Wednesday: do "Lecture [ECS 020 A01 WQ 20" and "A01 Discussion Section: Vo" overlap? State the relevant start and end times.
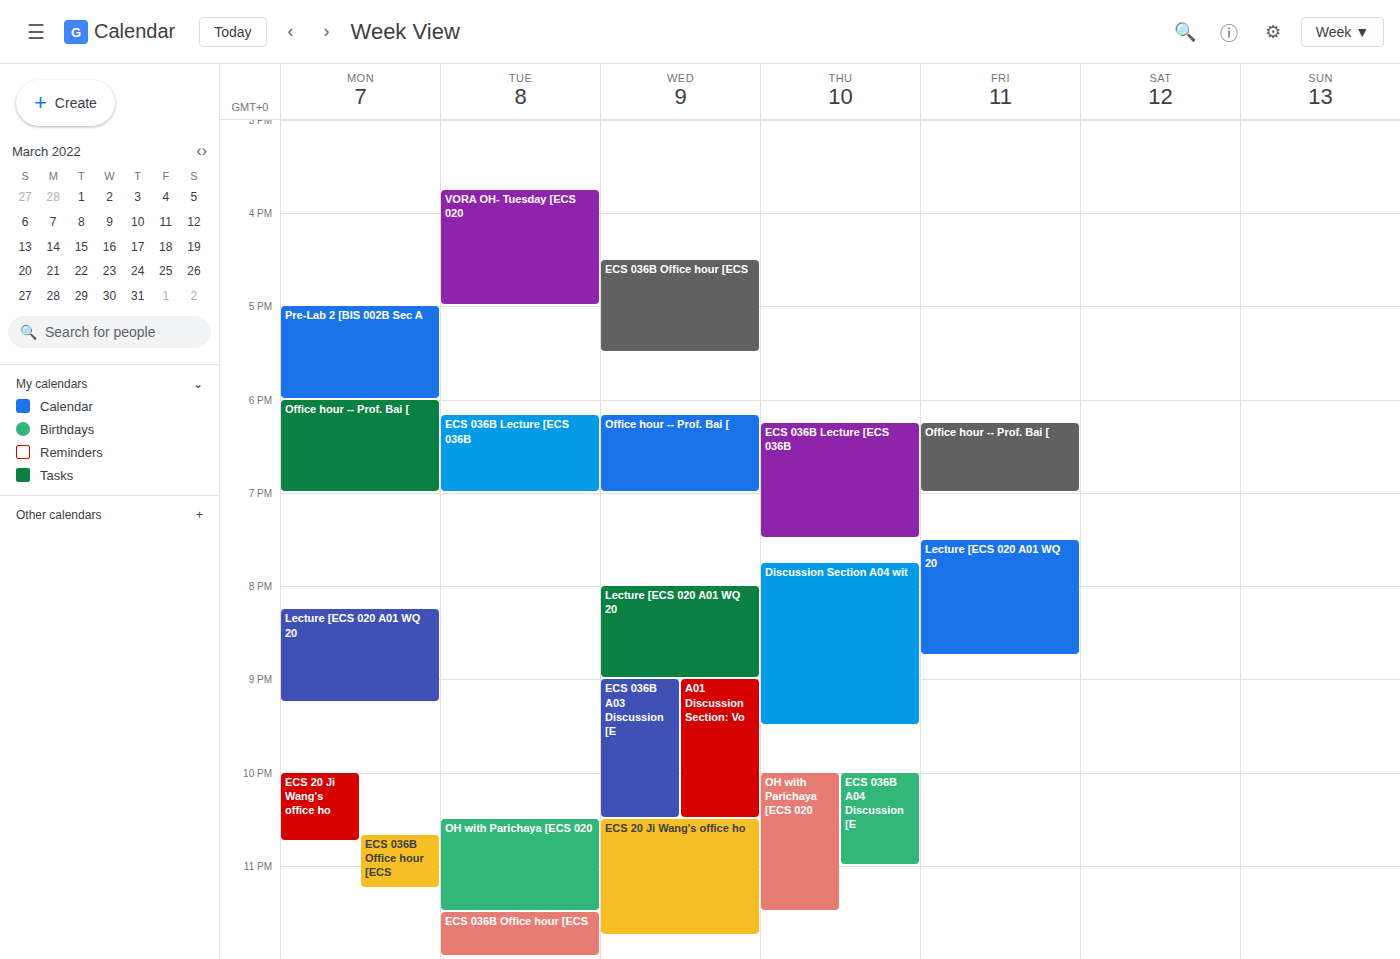
"Lecture [ECS 020 A01 WQ 20" ends at 9:00 PM, exactly when "A01 Discussion Section: Vo" starts -- they touch but do not overlap.